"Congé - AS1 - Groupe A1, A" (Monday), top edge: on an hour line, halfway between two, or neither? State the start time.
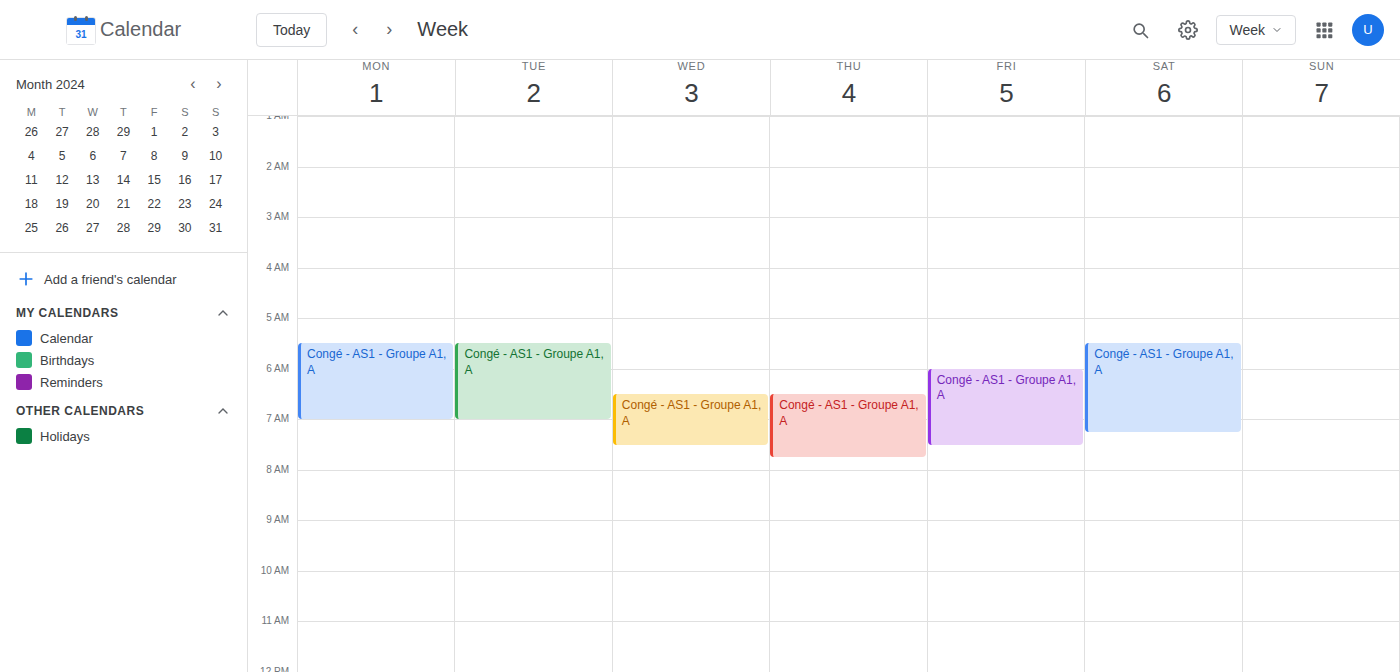
5:30 AM -- halfway between the 5 AM and 6 AM lines.